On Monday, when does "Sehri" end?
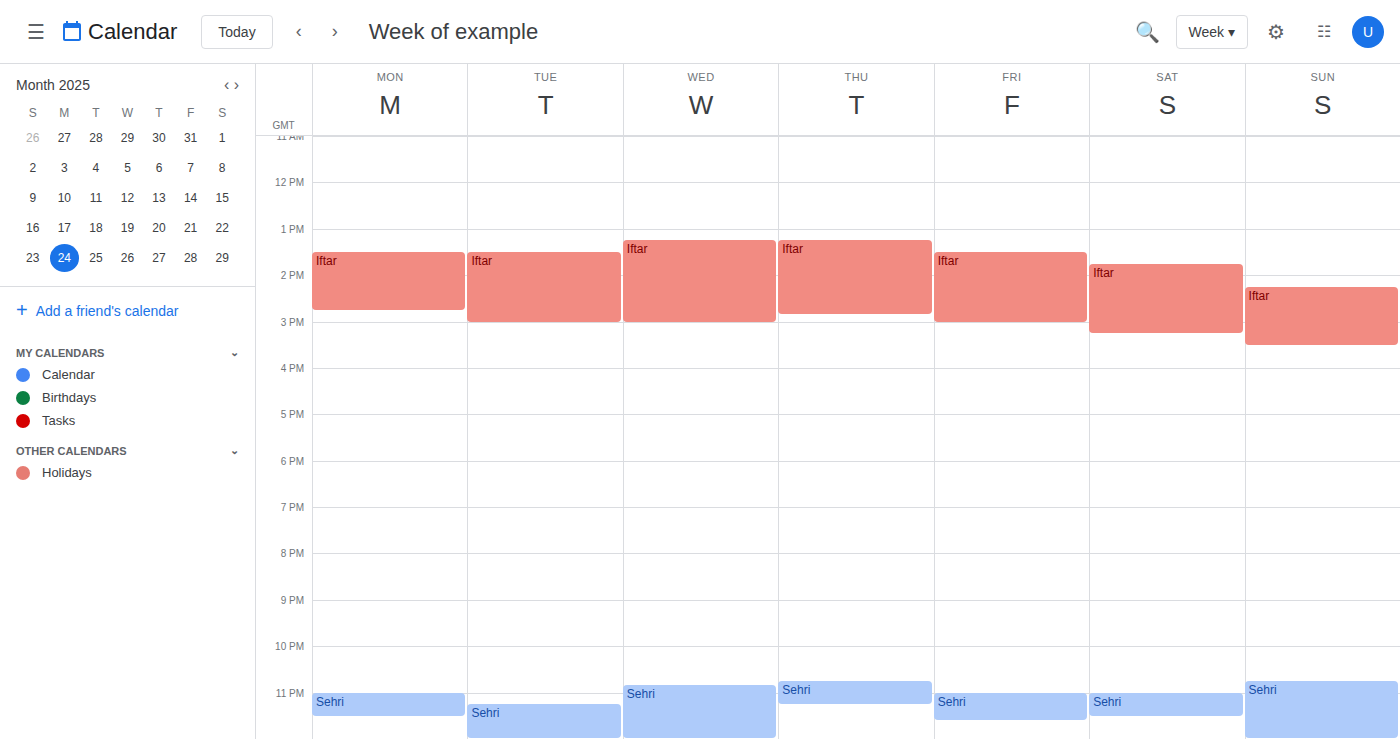
11:30 PM